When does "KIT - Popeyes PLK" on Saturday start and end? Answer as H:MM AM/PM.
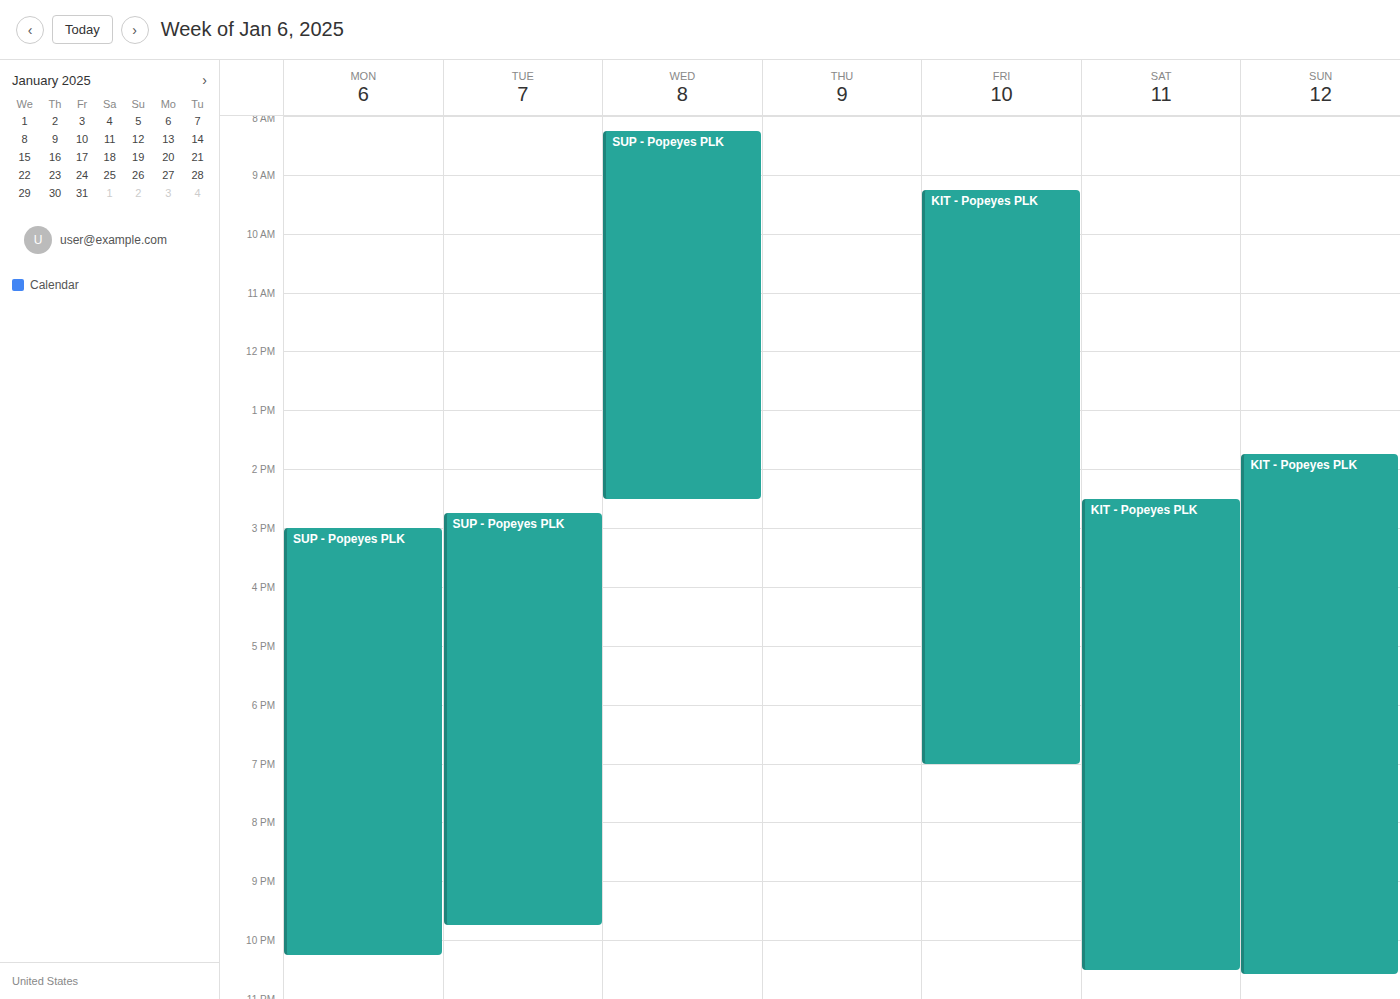
2:30 PM to 10:30 PM